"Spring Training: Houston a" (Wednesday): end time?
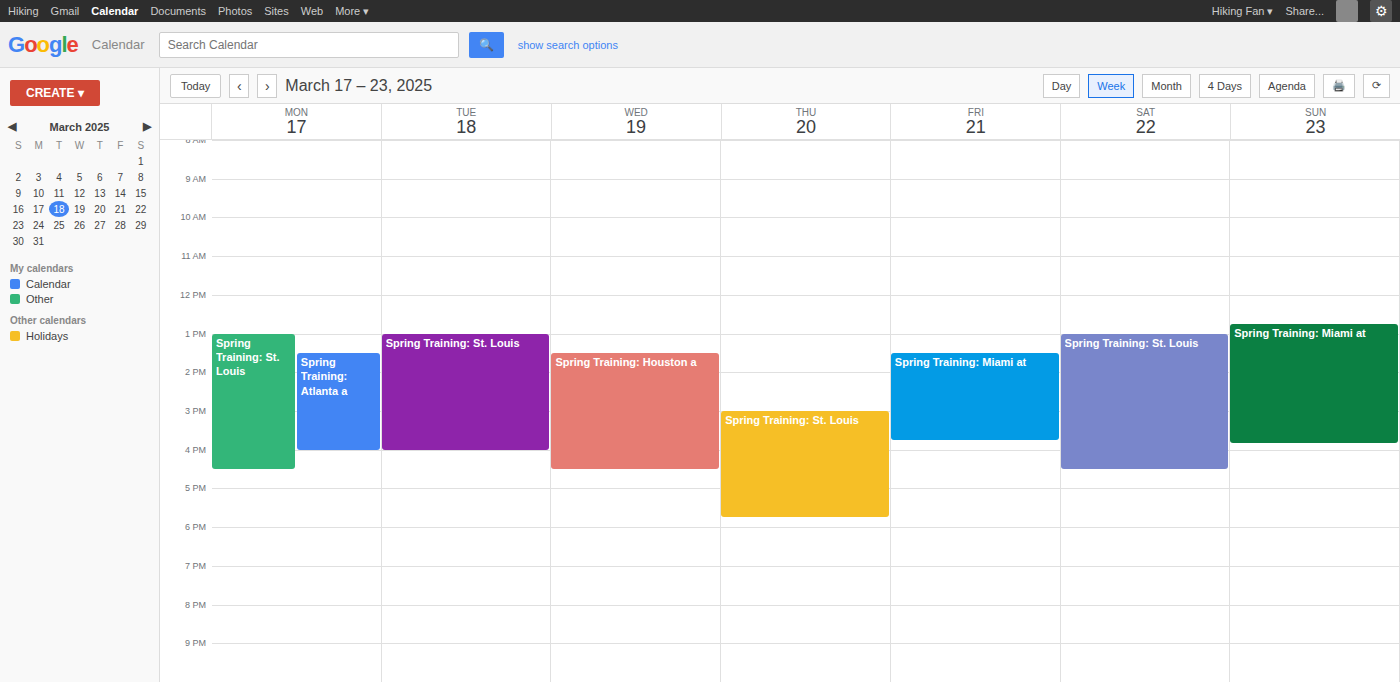
4:30 PM